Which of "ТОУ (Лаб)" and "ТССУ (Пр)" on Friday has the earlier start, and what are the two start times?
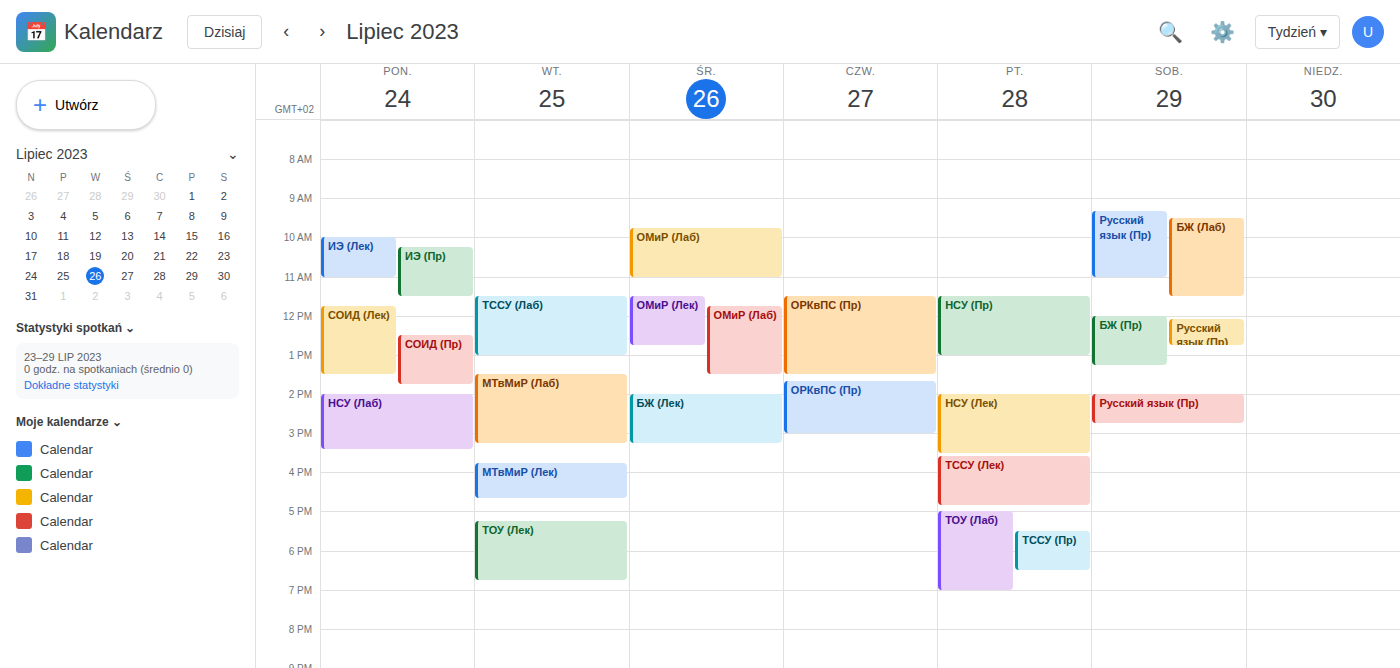
"ТОУ (Лаб)" 5:00 PM; "ТССУ (Пр)" 5:30 PM.